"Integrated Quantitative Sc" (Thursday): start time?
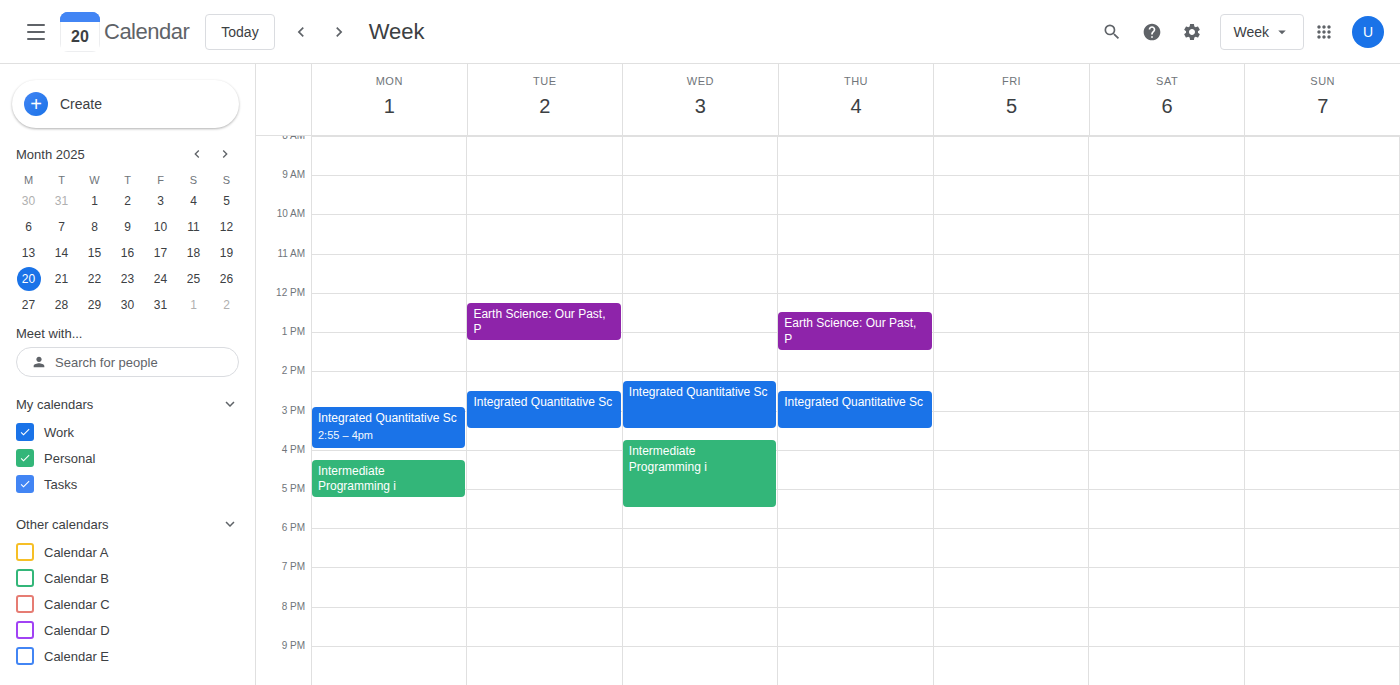
2:30 PM